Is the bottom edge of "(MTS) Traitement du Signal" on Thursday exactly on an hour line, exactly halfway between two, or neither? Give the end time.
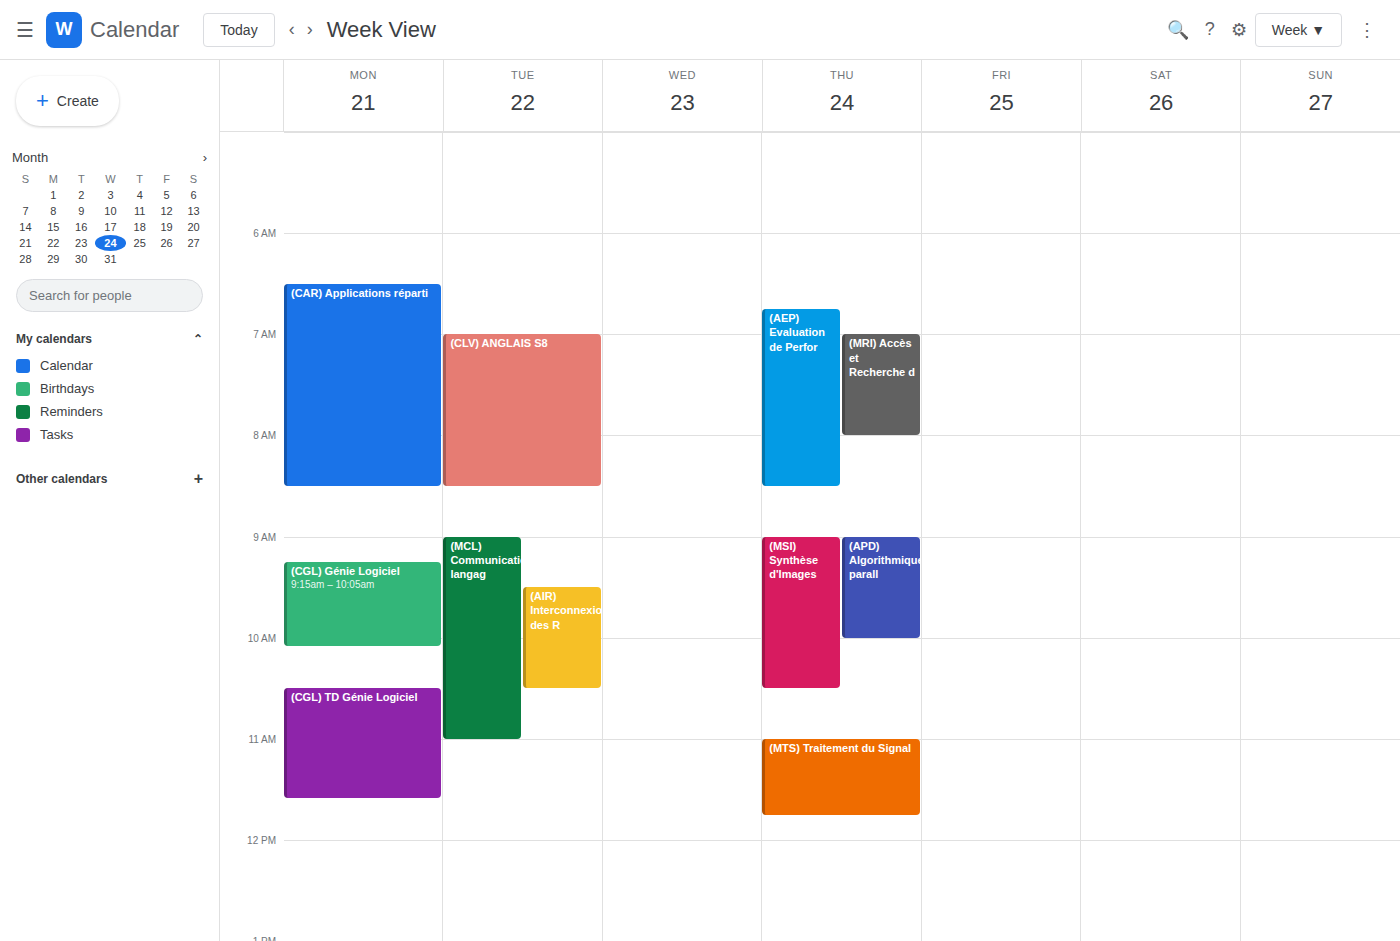
11:45 AM -- neither: three quarters of the way from the 11 AM line to the 12 PM line.